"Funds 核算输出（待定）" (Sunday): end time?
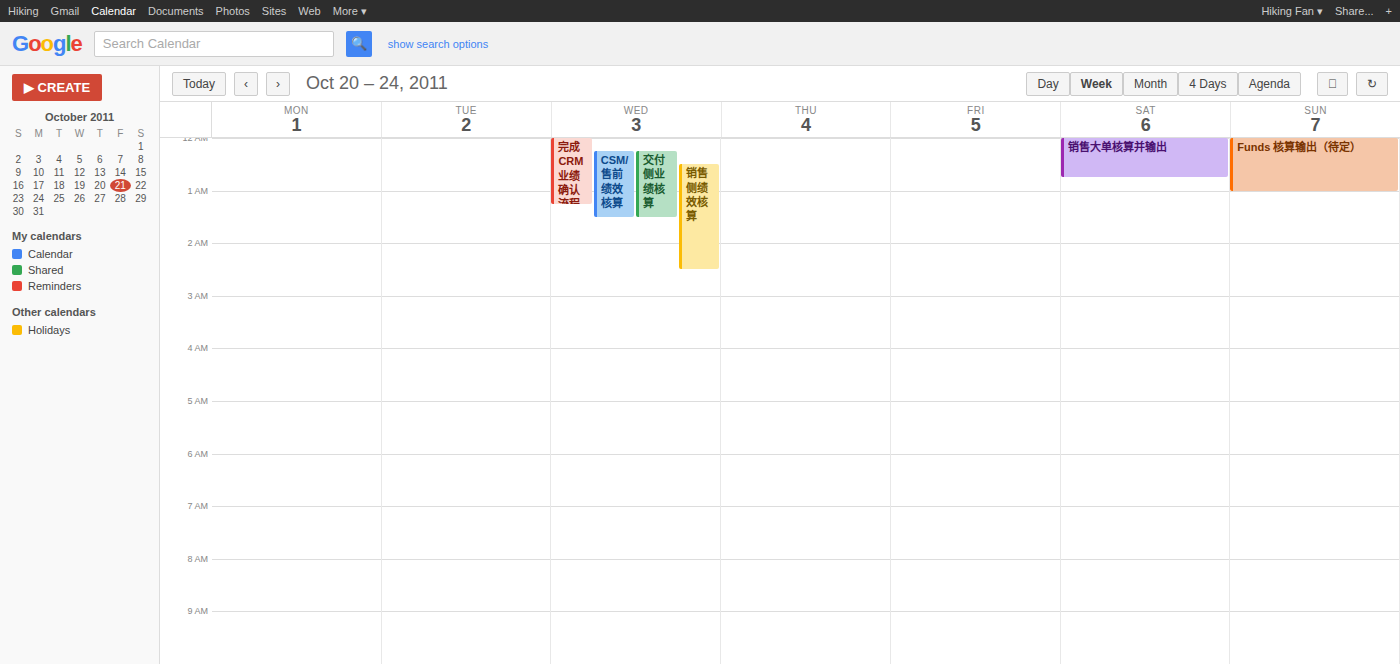
1:00 AM